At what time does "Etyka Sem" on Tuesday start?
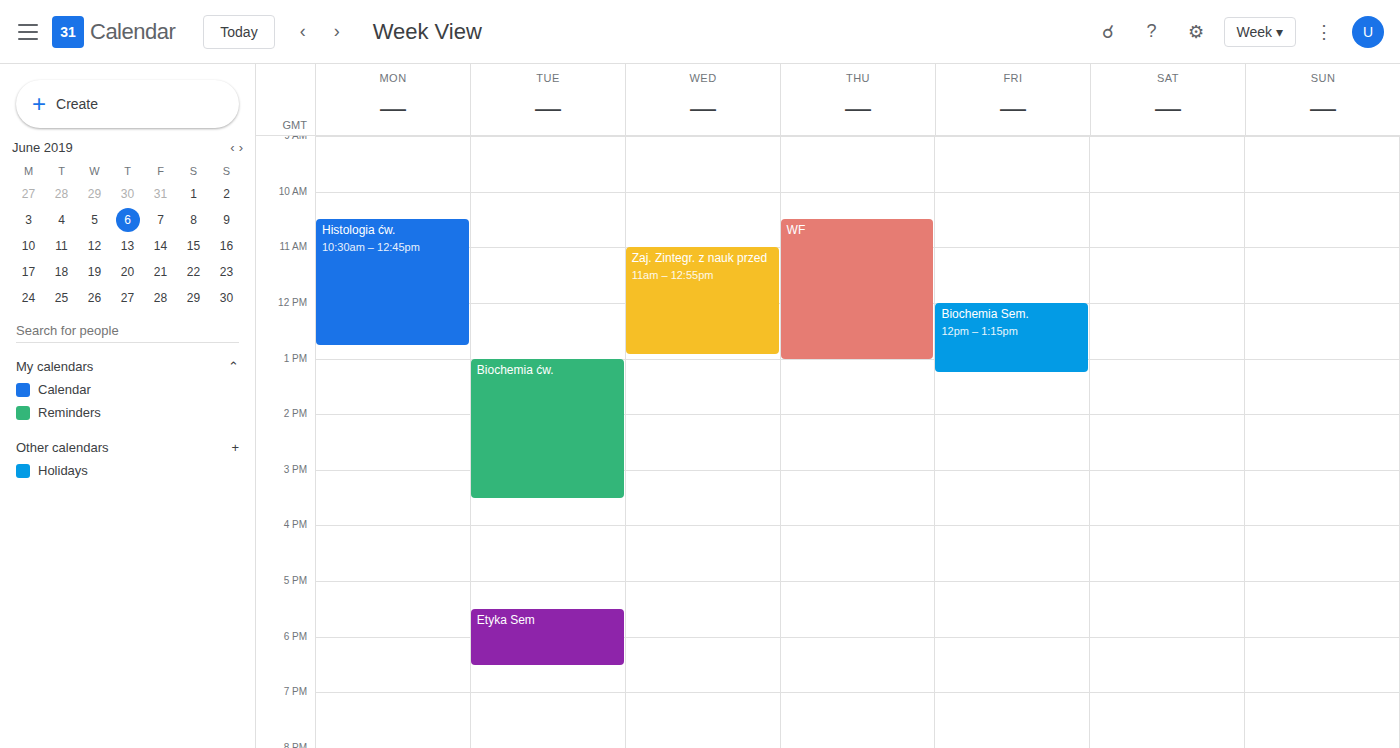
5:30 PM